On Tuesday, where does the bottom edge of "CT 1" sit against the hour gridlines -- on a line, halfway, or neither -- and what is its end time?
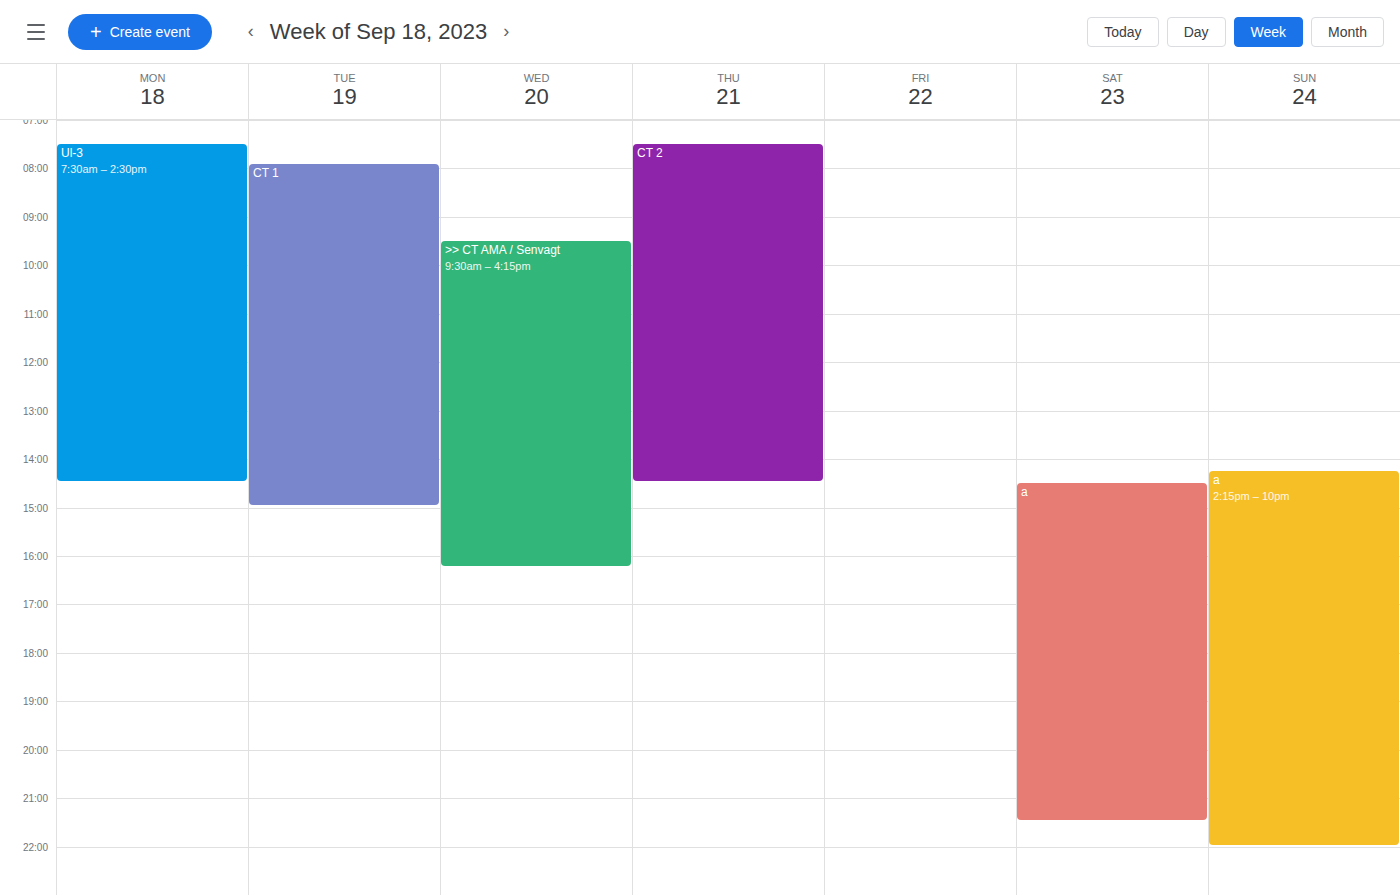
3:00 PM -- exactly on the 3 PM line.